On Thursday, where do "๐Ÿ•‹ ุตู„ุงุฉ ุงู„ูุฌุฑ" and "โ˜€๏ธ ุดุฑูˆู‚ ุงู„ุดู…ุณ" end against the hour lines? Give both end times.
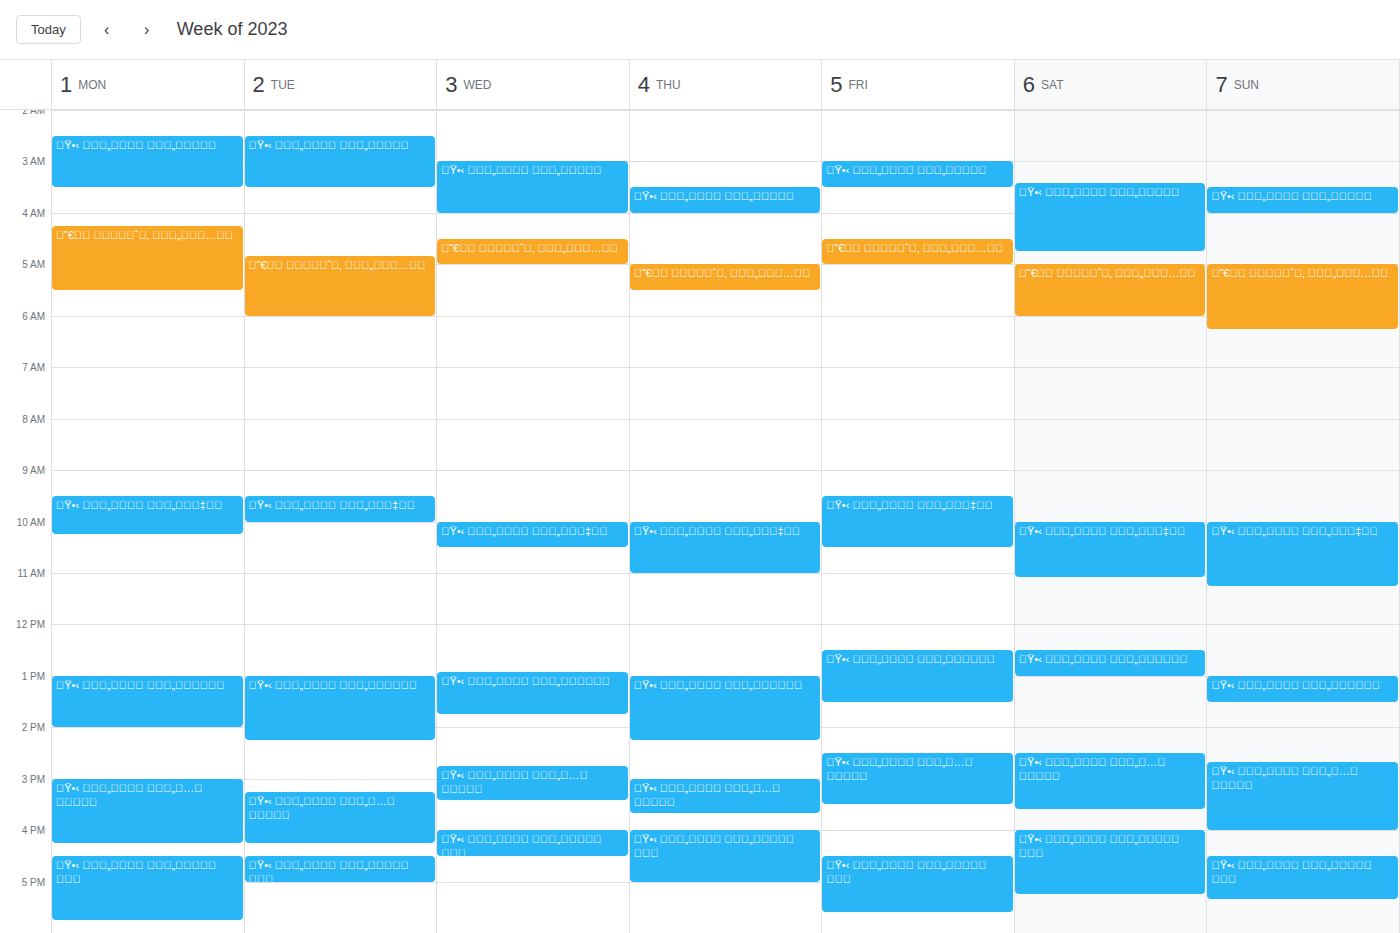
"๐Ÿ•‹ ุตู„ุงุฉ ุงู„ูุฌุฑ": 4:00 AM, exactly on the 4 AM line. "โ˜€๏ธ ุดุฑูˆู‚ ุงู„ุดู…ุณ": 5:30 AM, halfway between the 5 AM and 6 AM lines.